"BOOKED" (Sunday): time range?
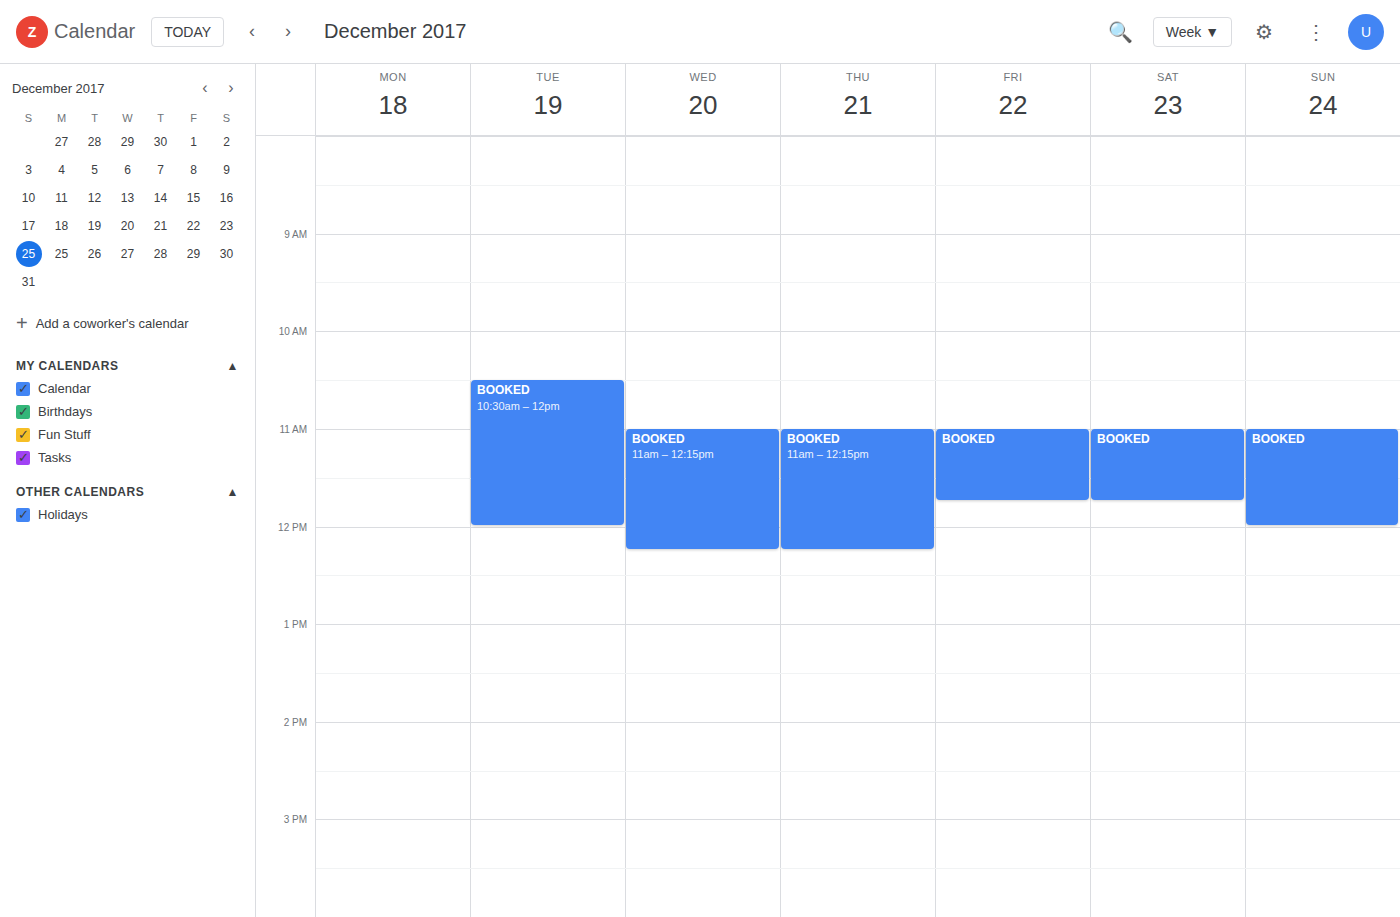
11:00 AM to 12:00 PM